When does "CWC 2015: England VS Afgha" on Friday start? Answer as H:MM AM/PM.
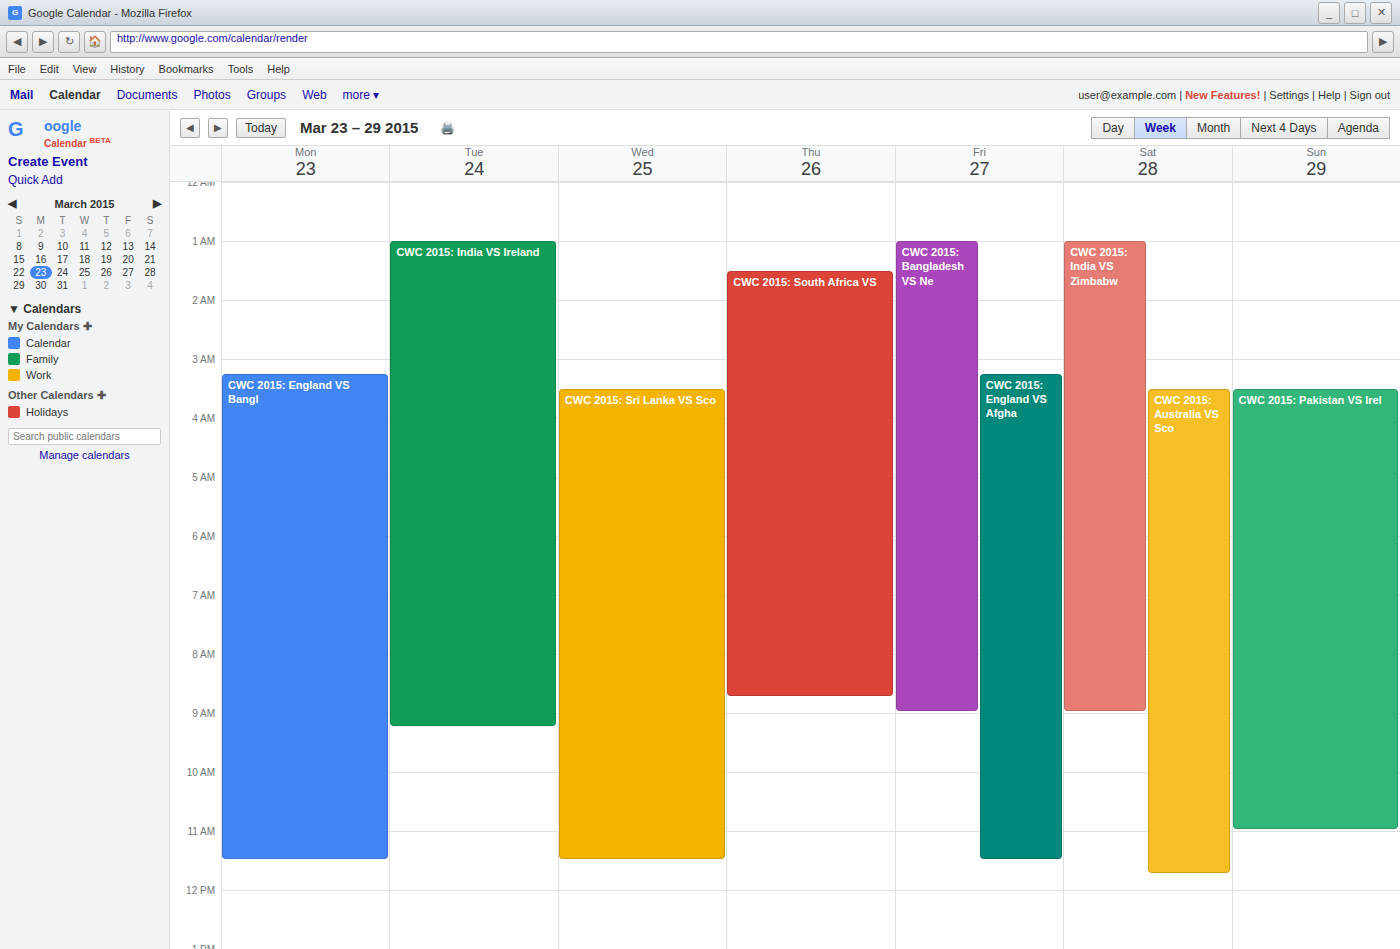
3:15 AM